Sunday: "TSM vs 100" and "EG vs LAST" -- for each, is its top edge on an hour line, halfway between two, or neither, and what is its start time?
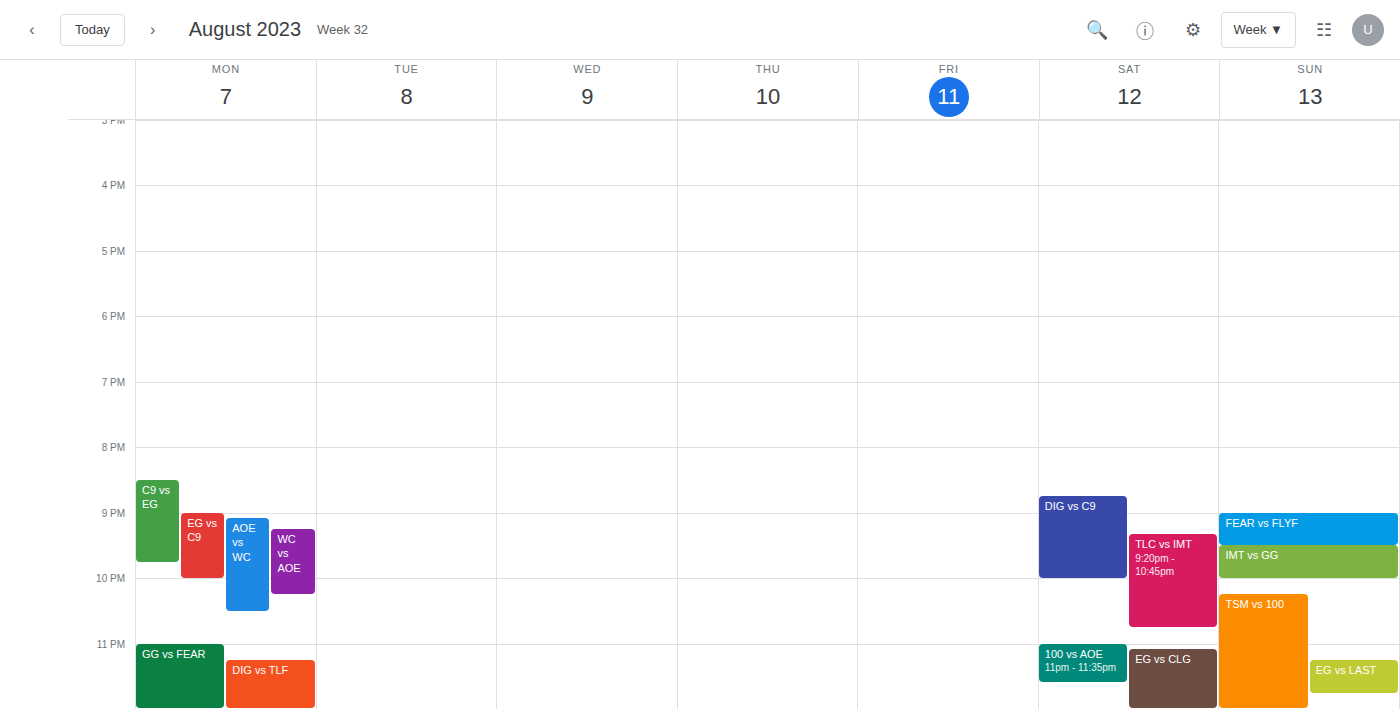
"TSM vs 100": 22:15, neither: a quarter of the way from the 22:00 line to the 23:00 line. "EG vs LAST": 23:15, neither: a quarter of the way from the 23:00 line to the 24:00 line.